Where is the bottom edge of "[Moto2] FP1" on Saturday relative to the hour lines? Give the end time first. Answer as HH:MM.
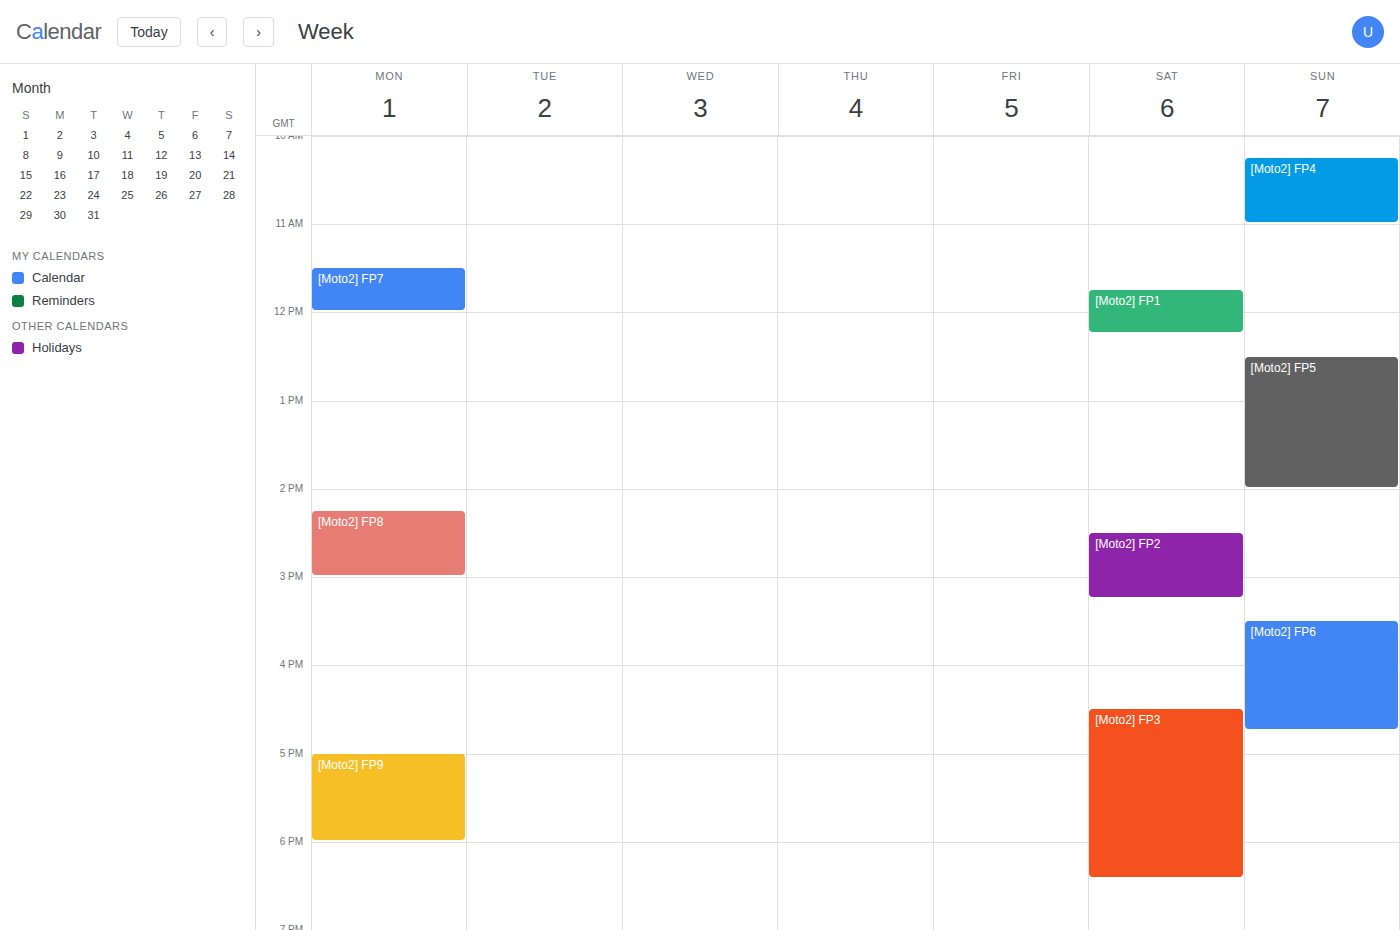
12:15 -- neither: a quarter of the way from the 12:00 line to the 13:00 line.